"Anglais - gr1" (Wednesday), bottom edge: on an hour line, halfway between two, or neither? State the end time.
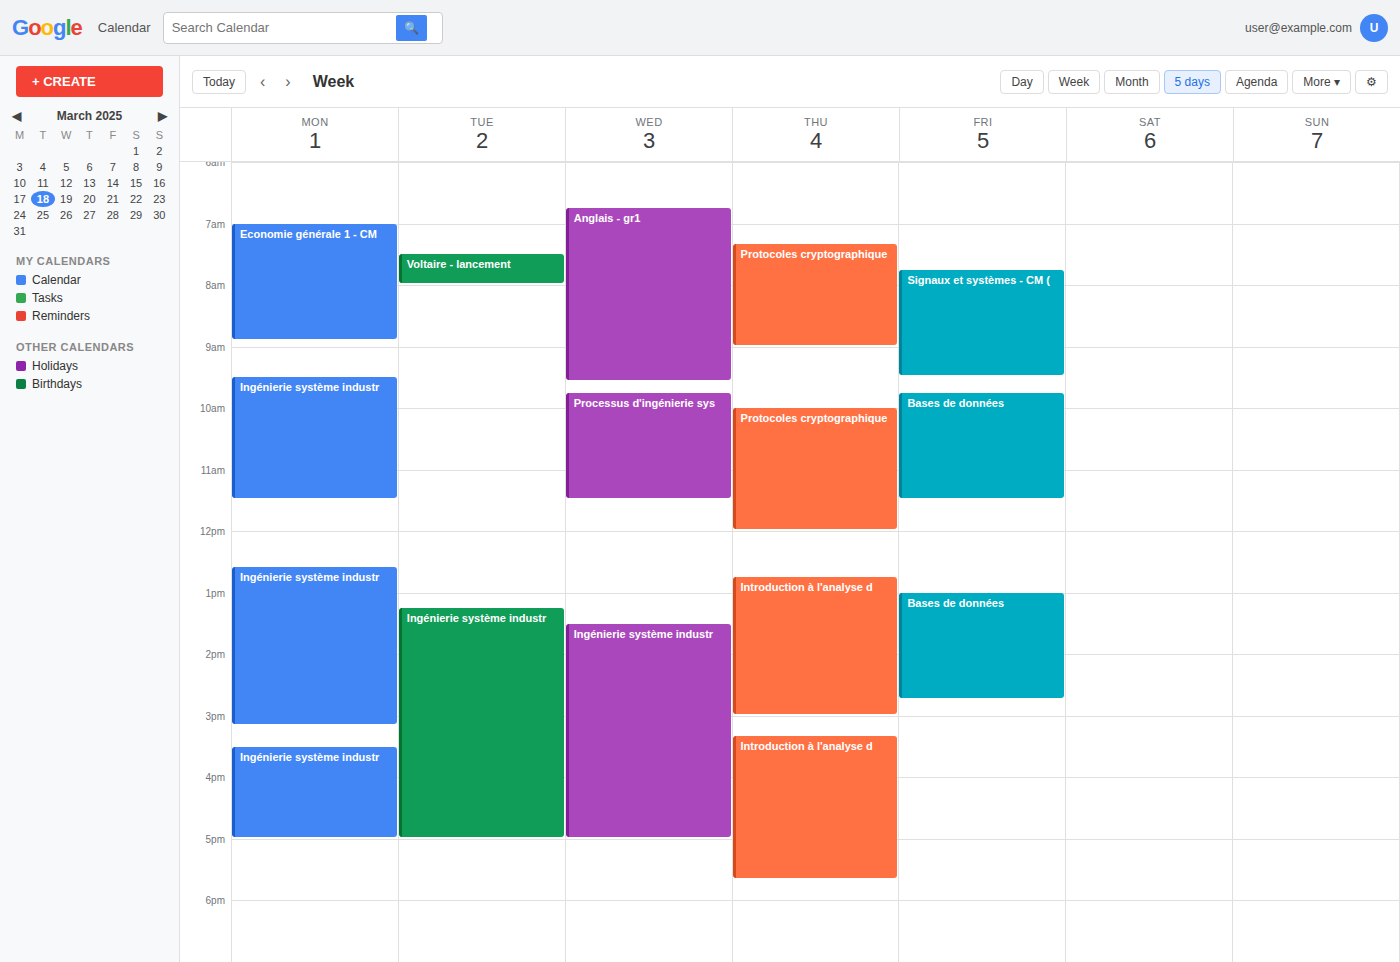
9:35 AM -- neither: 35 minutes below the 9 AM line and 25 minutes above the 10 AM line.